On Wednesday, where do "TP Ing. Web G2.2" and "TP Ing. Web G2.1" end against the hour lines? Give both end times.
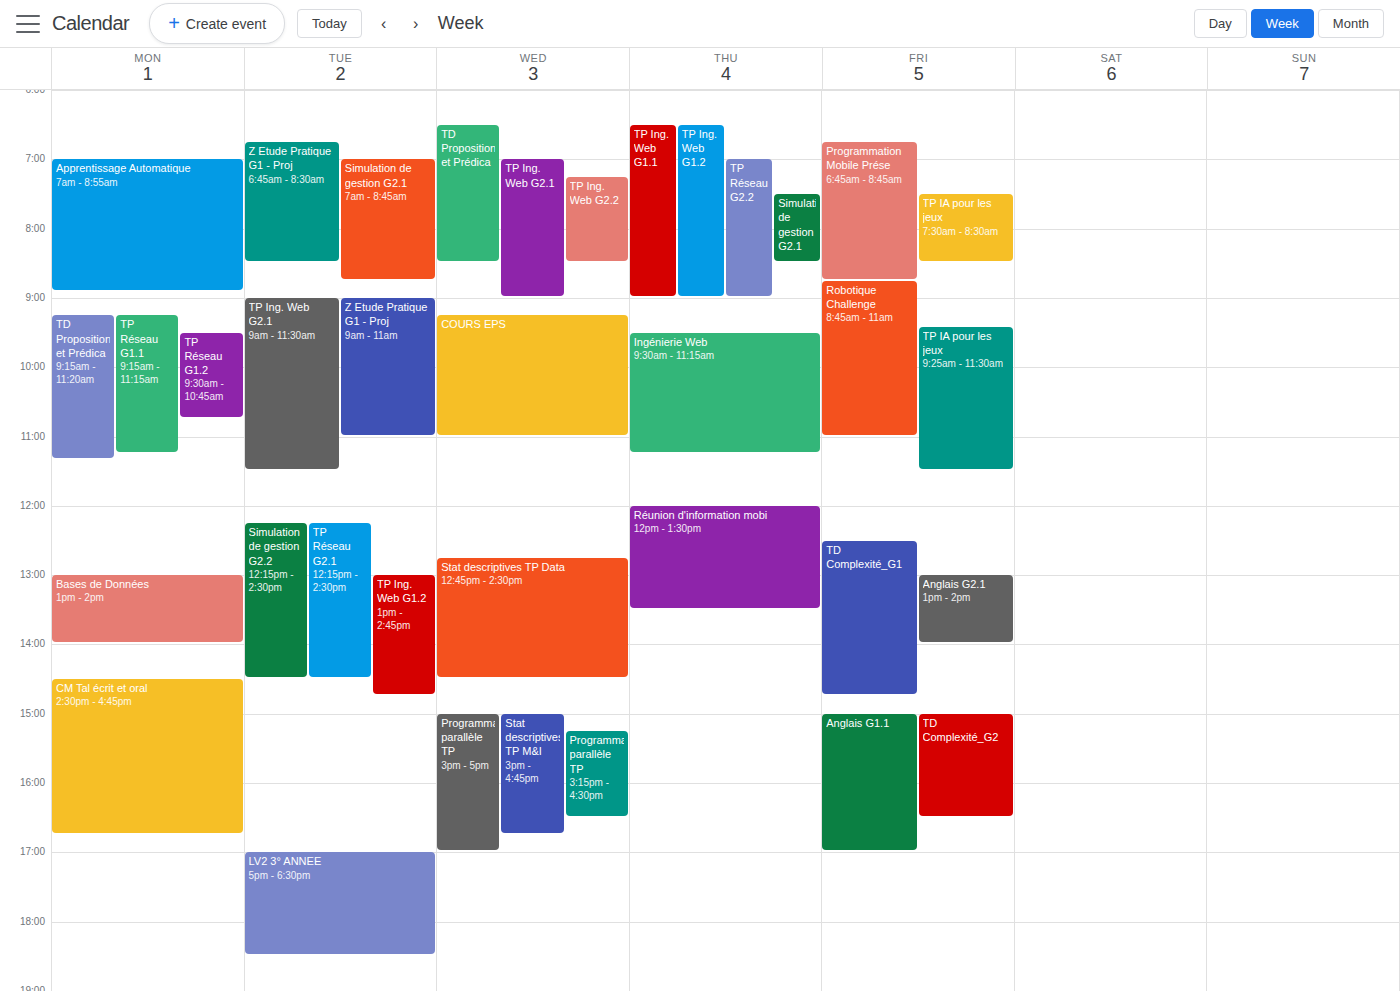
"TP Ing. Web G2.2": 8:30 AM, halfway between the 8 AM and 9 AM lines. "TP Ing. Web G2.1": 9:00 AM, exactly on the 9 AM line.